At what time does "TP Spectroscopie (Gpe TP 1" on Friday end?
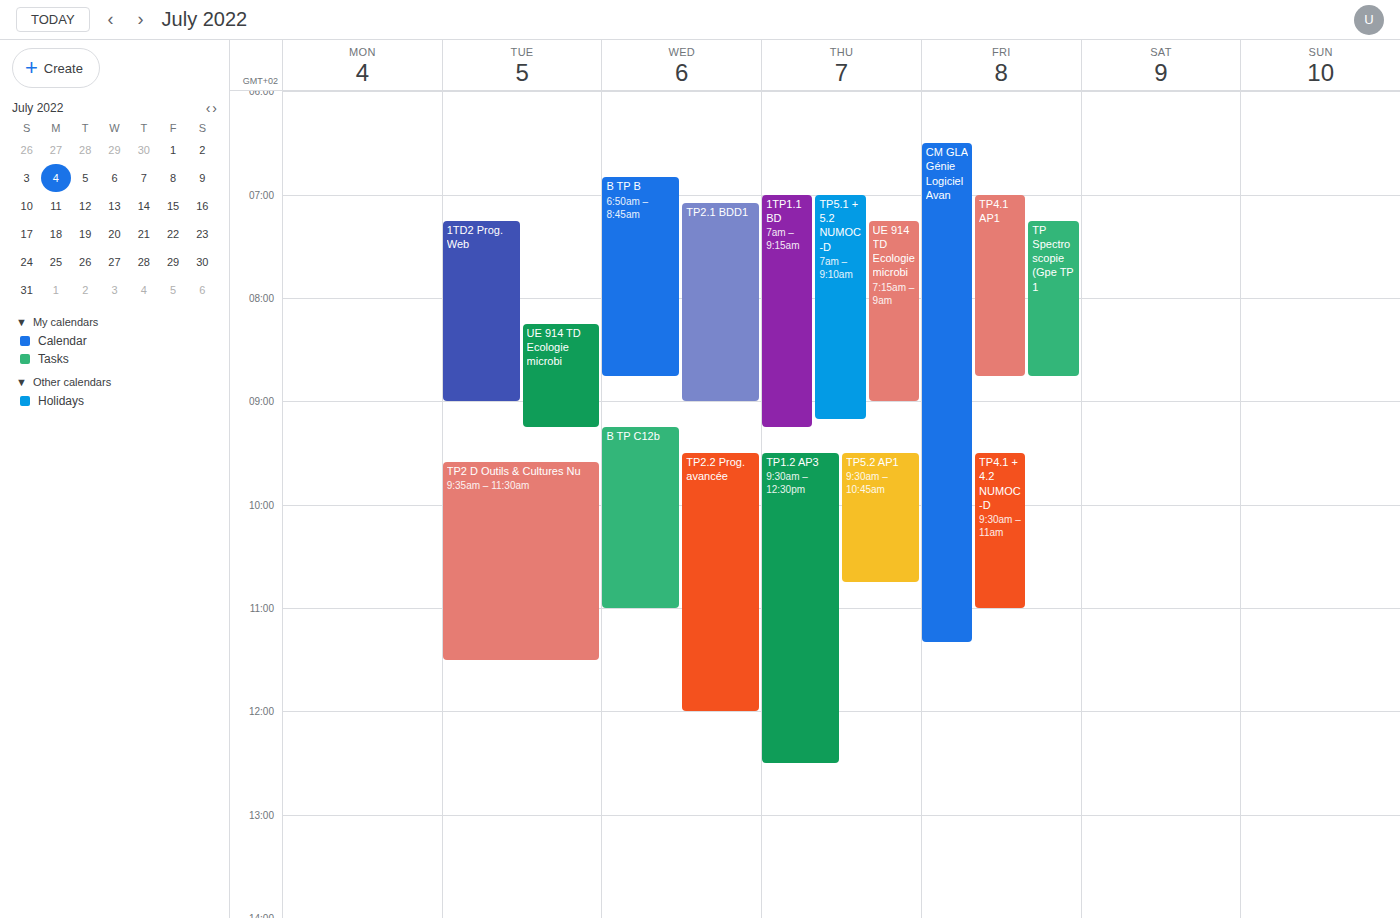
8:45 AM